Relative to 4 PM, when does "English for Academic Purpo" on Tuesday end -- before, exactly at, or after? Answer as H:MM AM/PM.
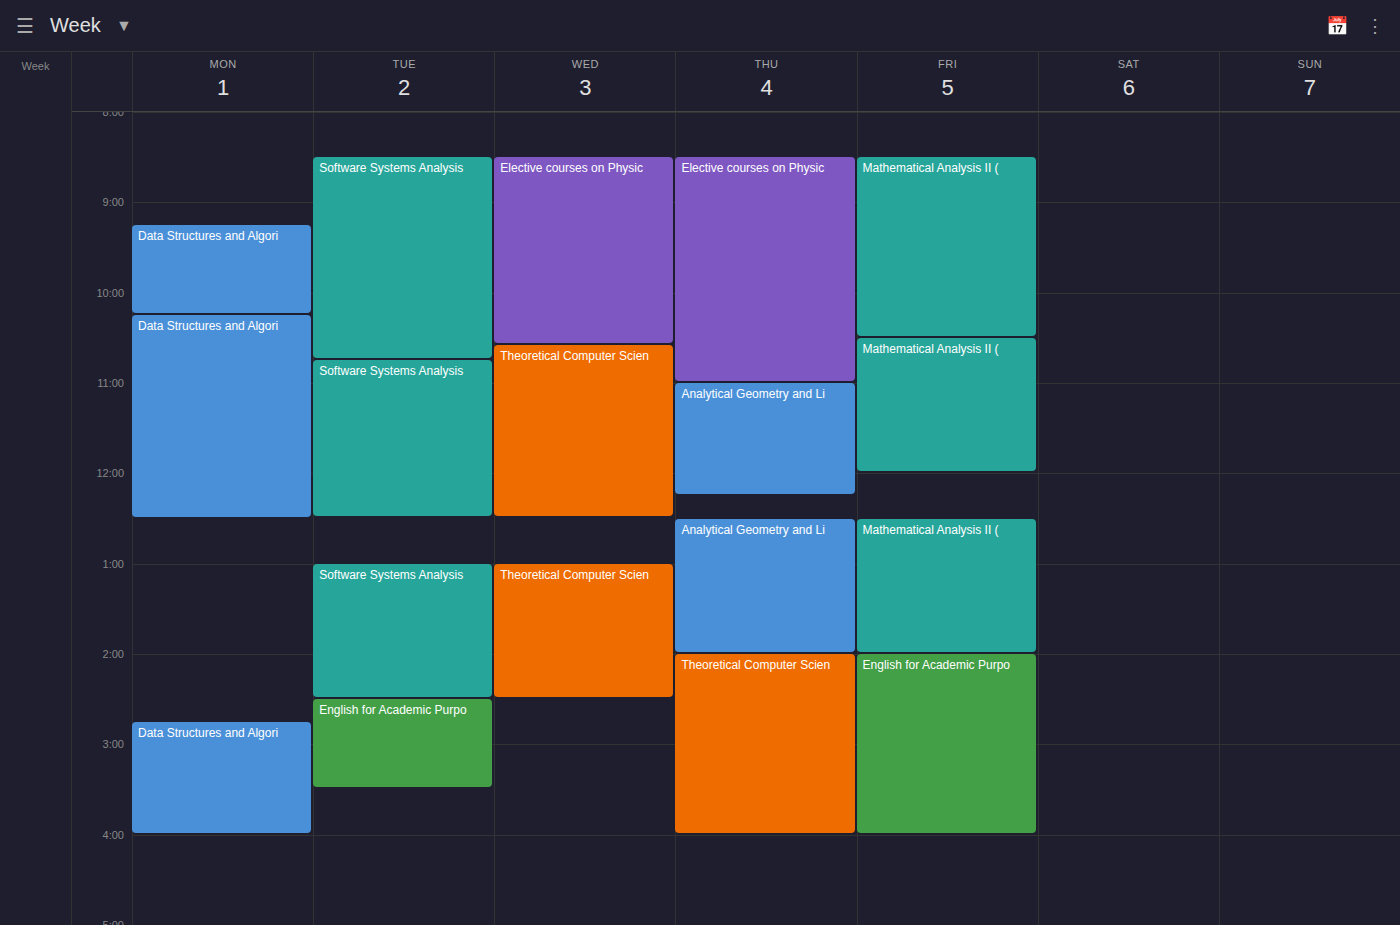
3:30 PM -- before 4 PM, 30 minutes above the 4 PM line.